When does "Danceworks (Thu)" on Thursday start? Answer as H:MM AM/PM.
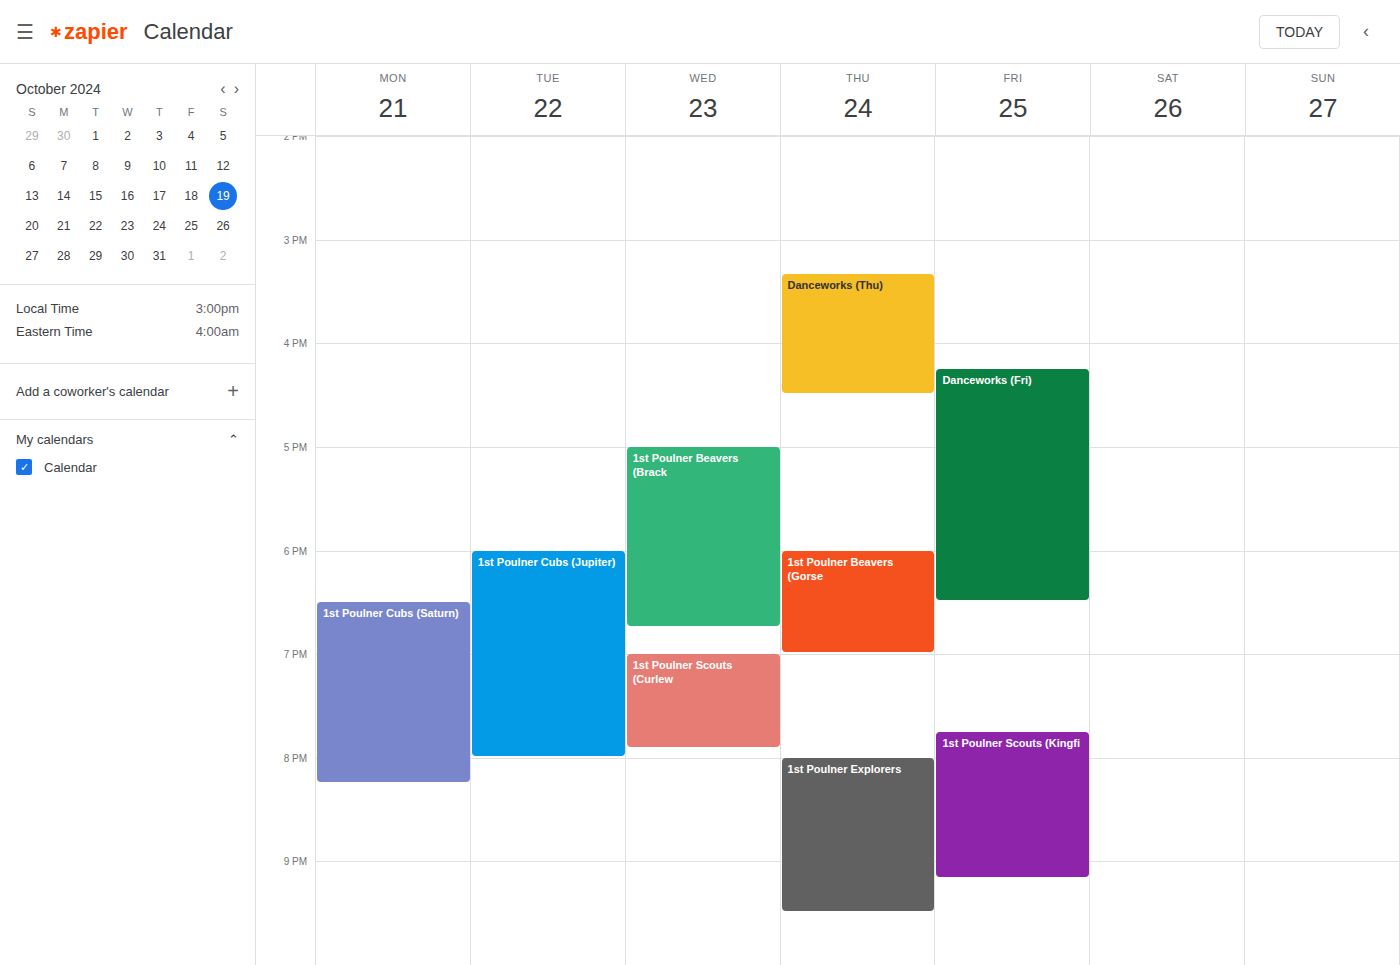
3:20 PM